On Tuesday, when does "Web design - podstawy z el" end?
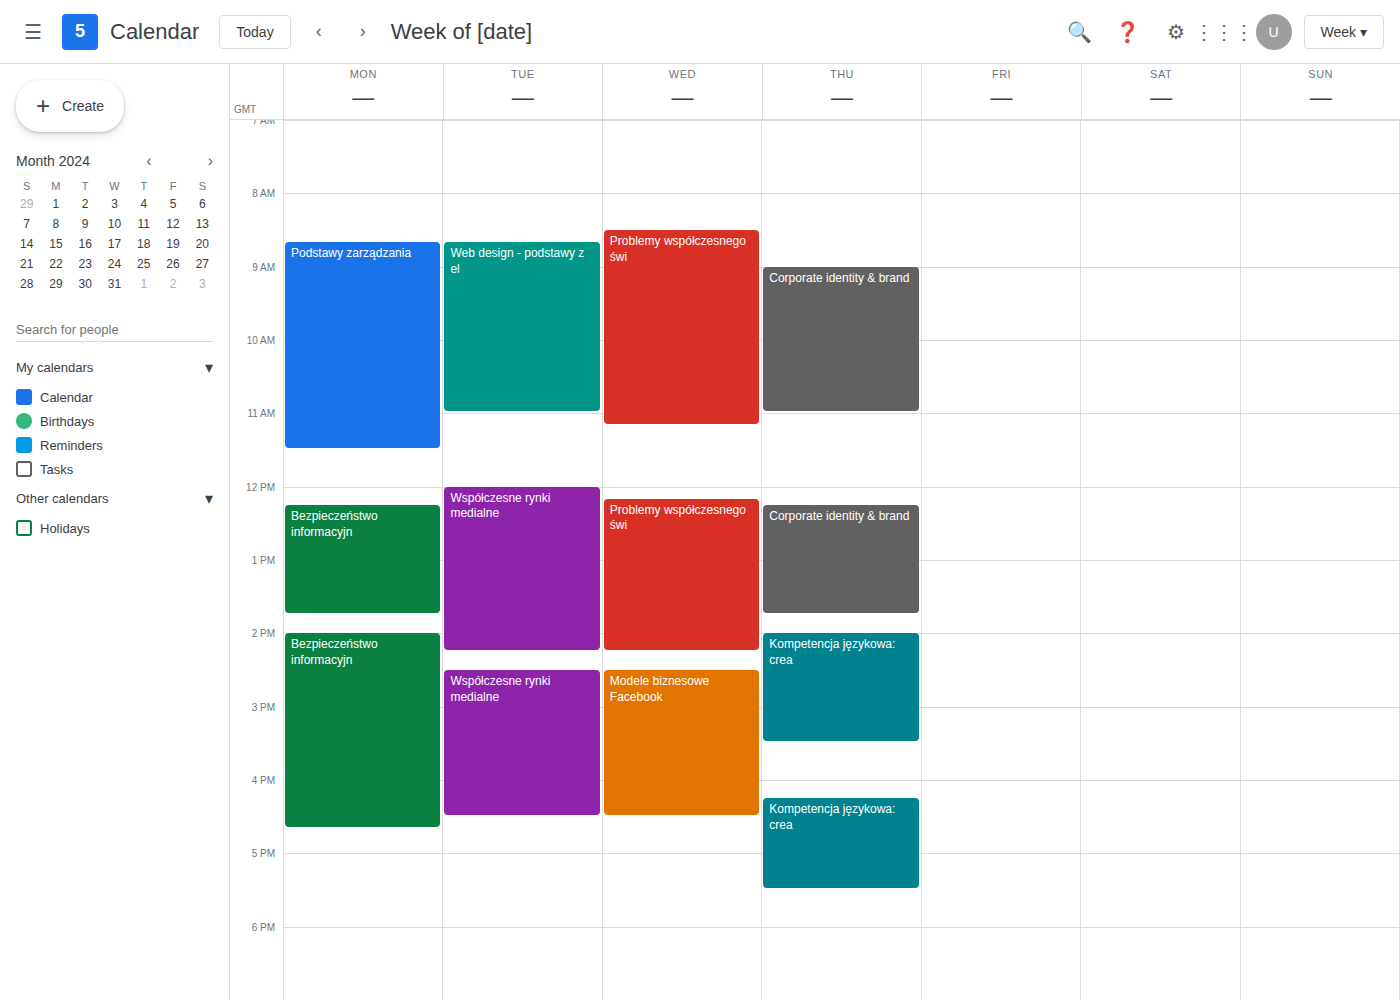
11:00 AM